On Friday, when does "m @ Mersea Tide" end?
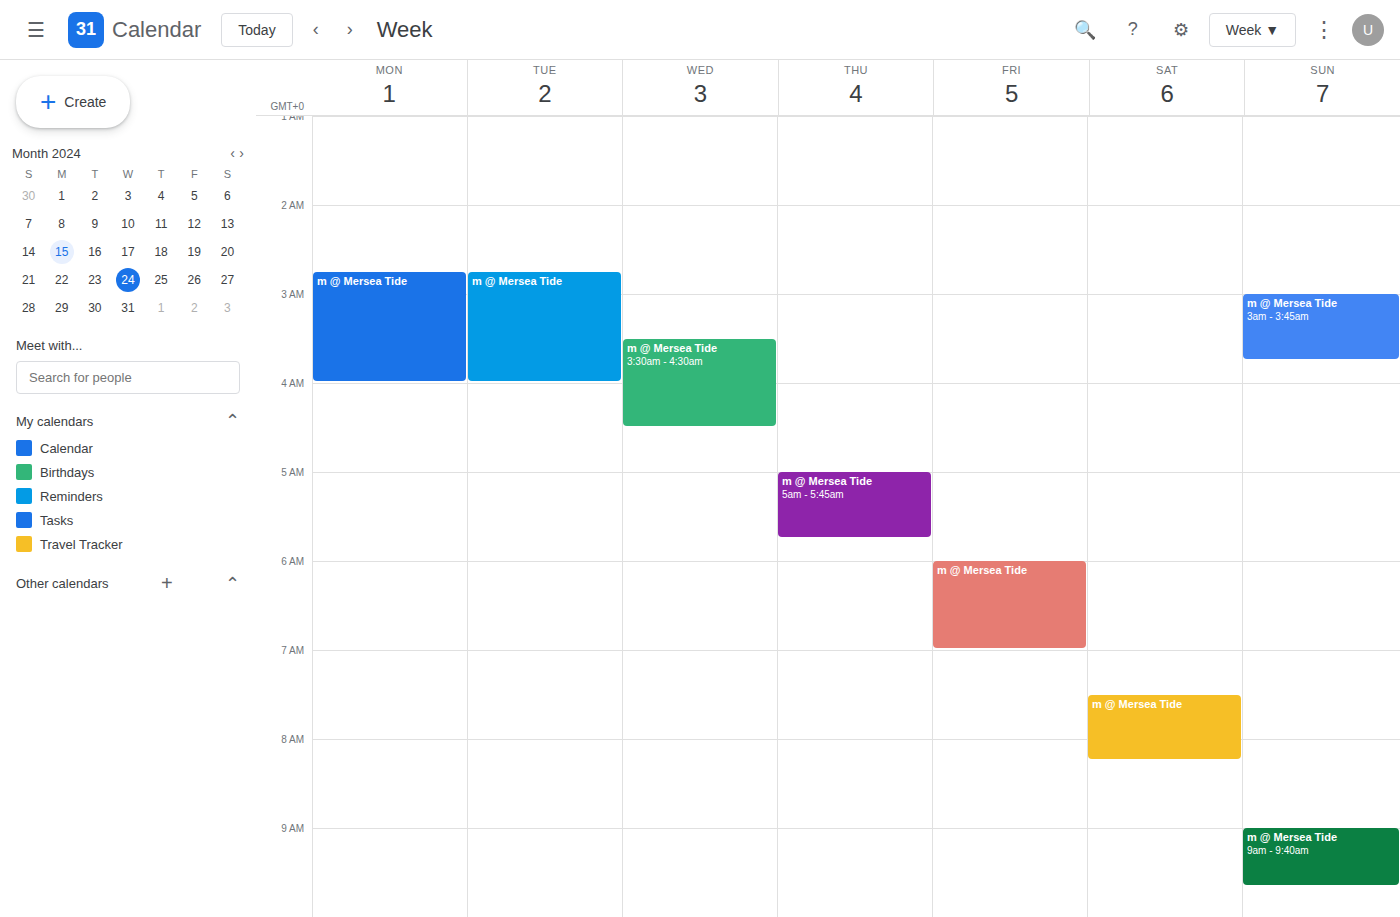
7:00 AM